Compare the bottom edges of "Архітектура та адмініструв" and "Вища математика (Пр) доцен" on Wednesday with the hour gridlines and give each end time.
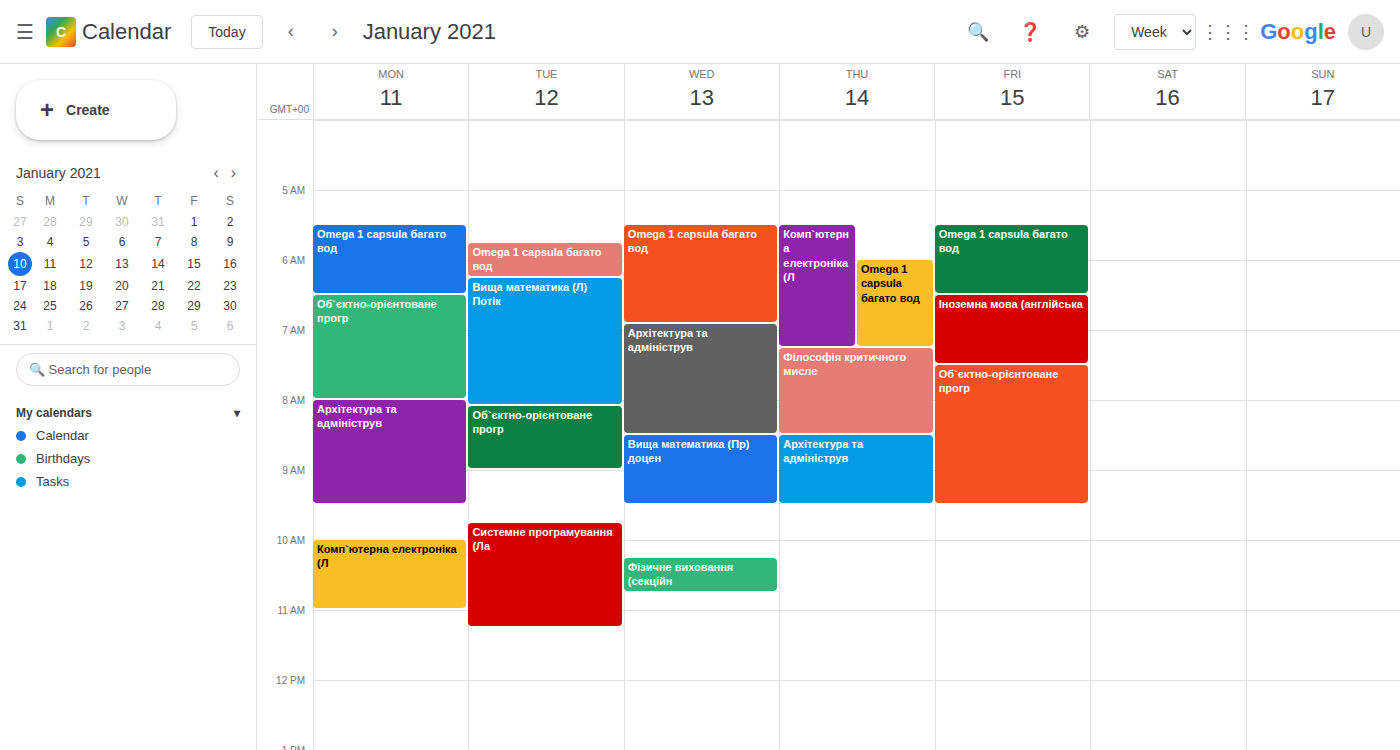
"Архітектура та адмініструв": 8:30 AM, halfway between the 8 AM and 9 AM lines. "Вища математика (Пр) доцен": 9:30 AM, halfway between the 9 AM and 10 AM lines.